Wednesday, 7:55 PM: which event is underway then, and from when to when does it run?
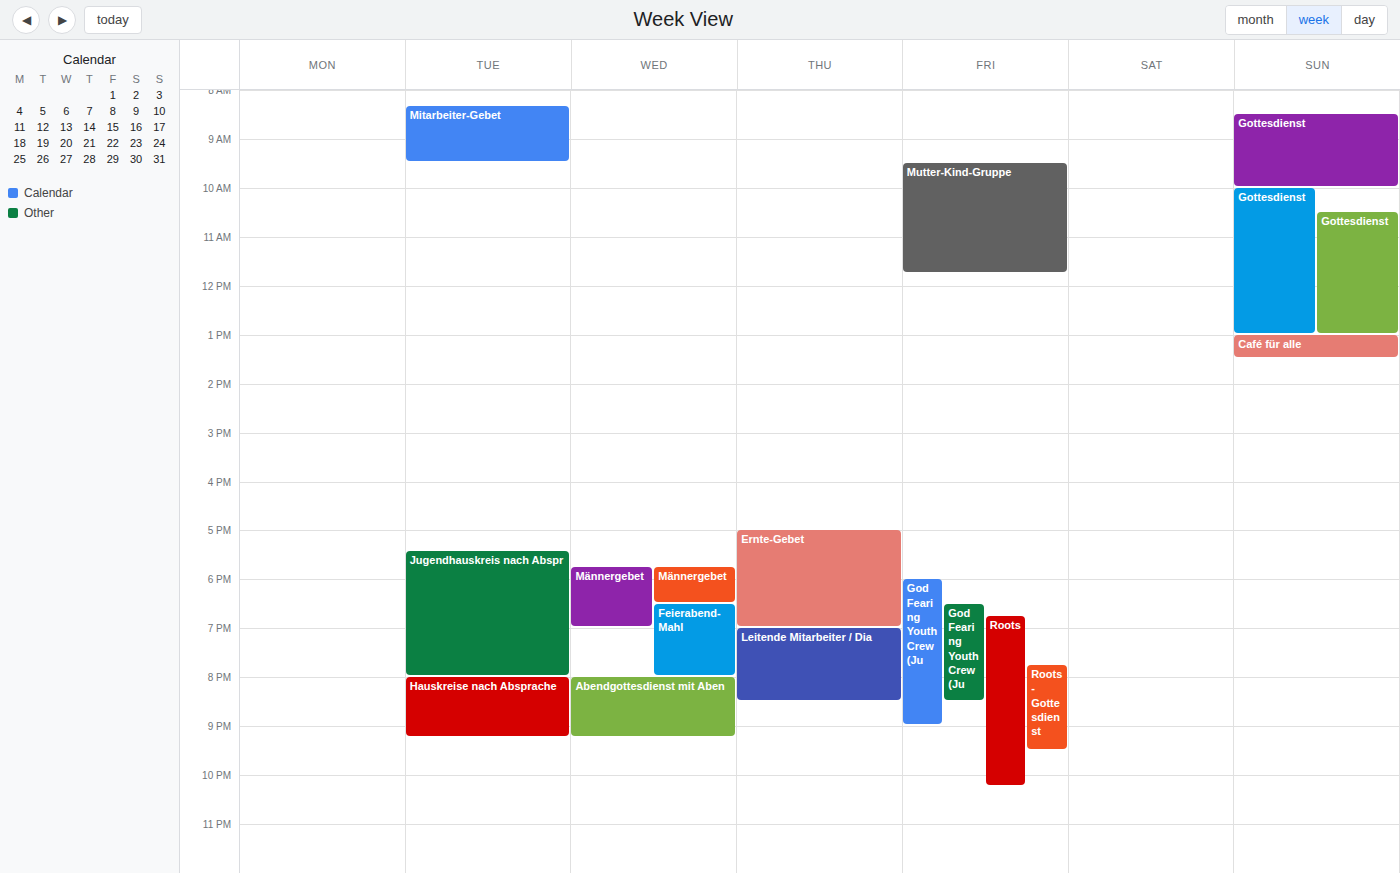
"Feierabend-Mahl", 6:30 PM to 8:00 PM